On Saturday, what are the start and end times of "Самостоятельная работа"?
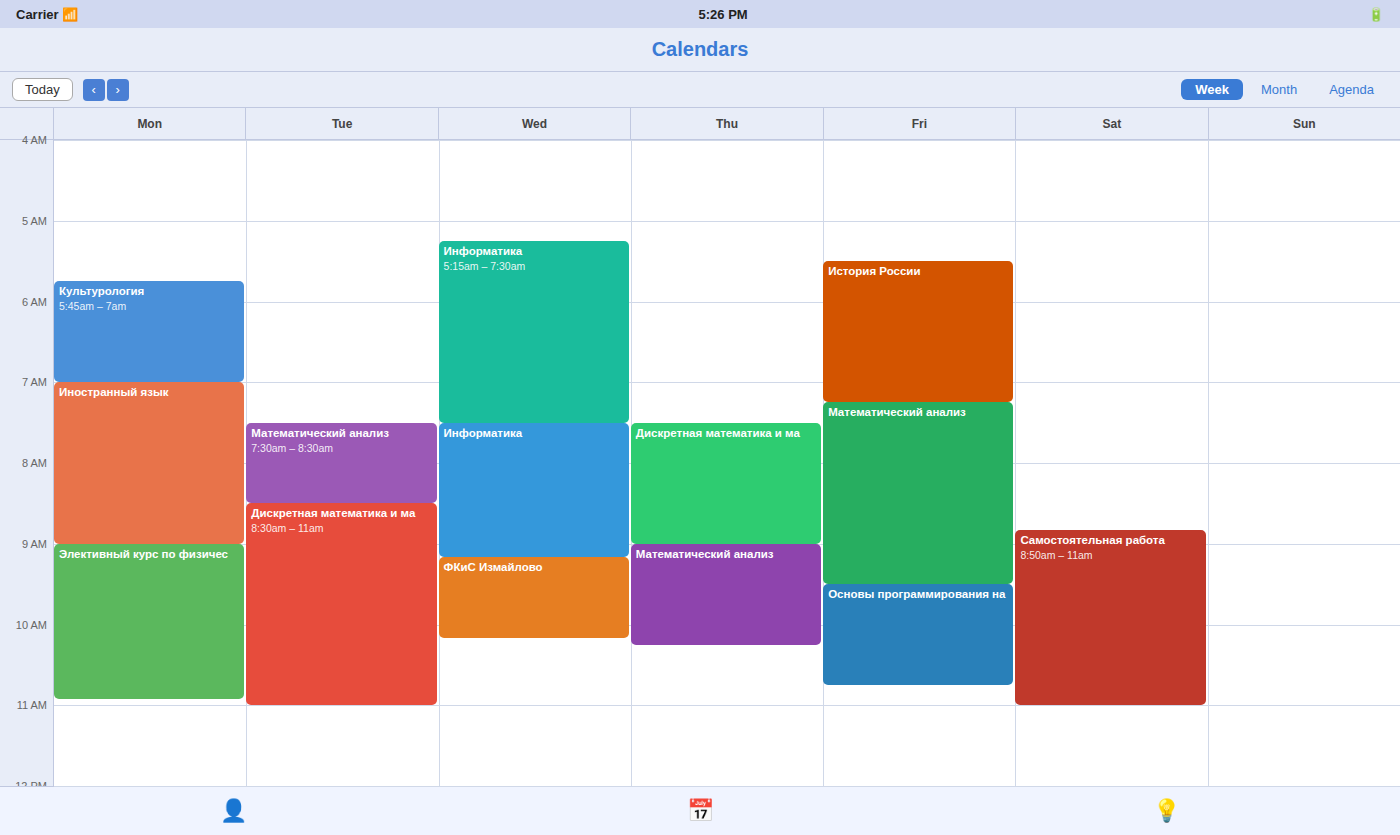
8:50 AM to 11:00 AM